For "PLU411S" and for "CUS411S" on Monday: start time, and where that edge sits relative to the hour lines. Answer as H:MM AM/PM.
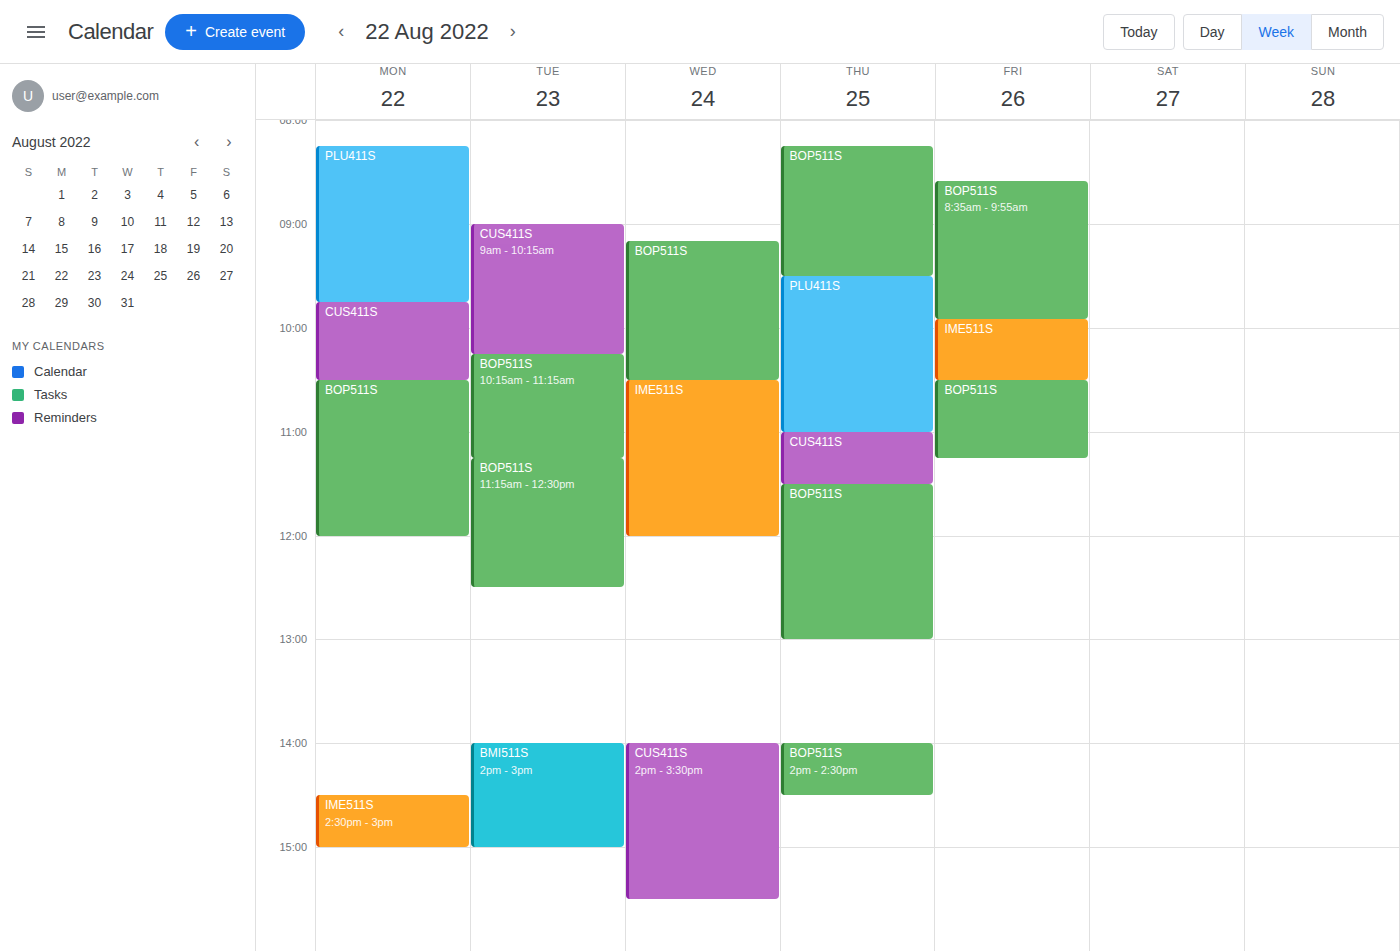
"PLU411S": 8:15 AM, neither: a quarter of the way from the 8 AM line to the 9 AM line. "CUS411S": 9:45 AM, neither: three quarters of the way from the 9 AM line to the 10 AM line.